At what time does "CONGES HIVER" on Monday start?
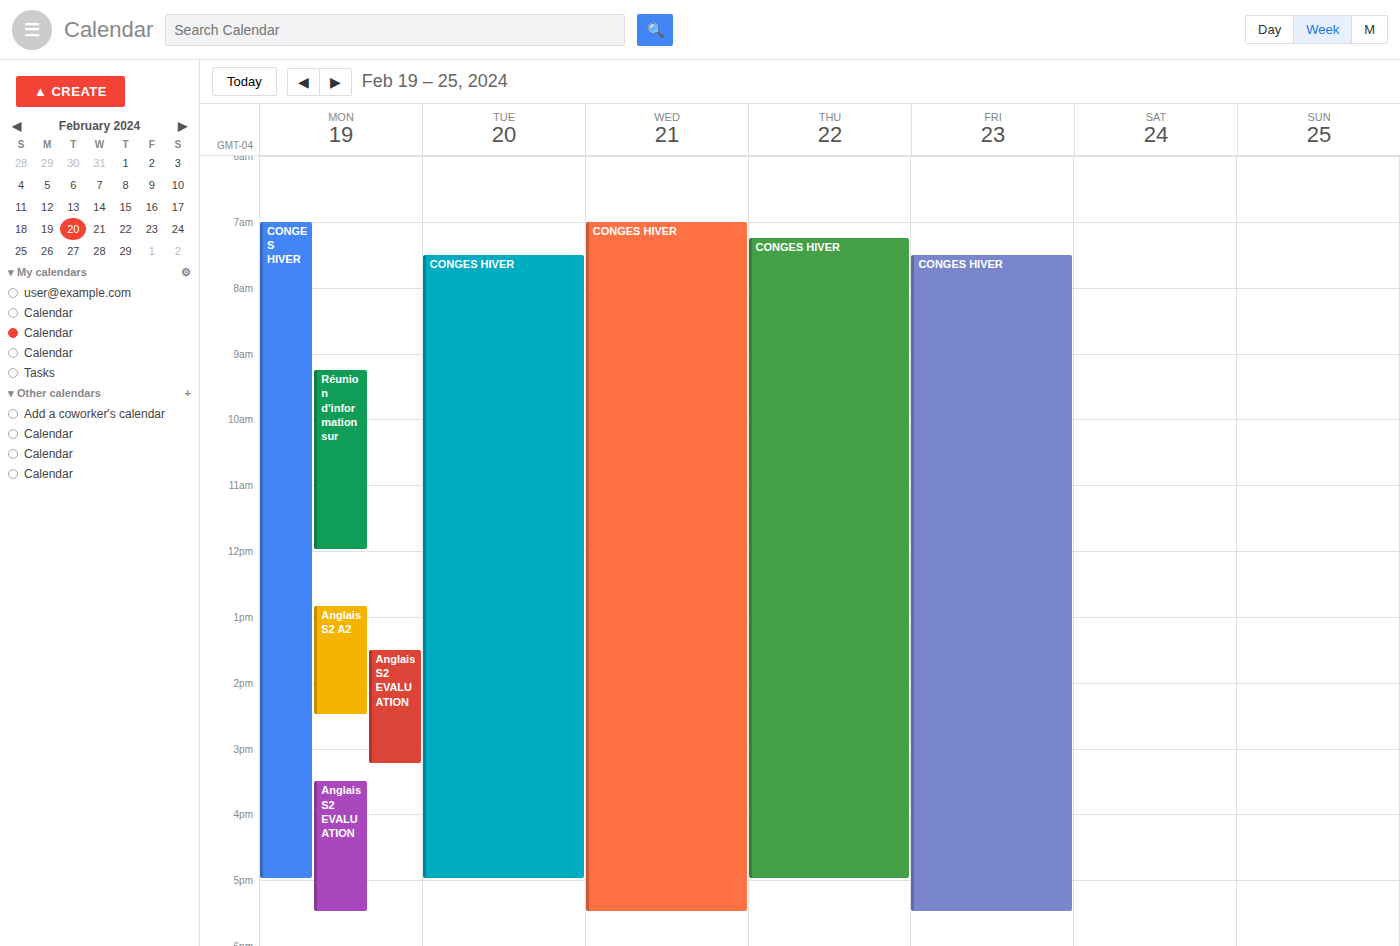
7:00 AM